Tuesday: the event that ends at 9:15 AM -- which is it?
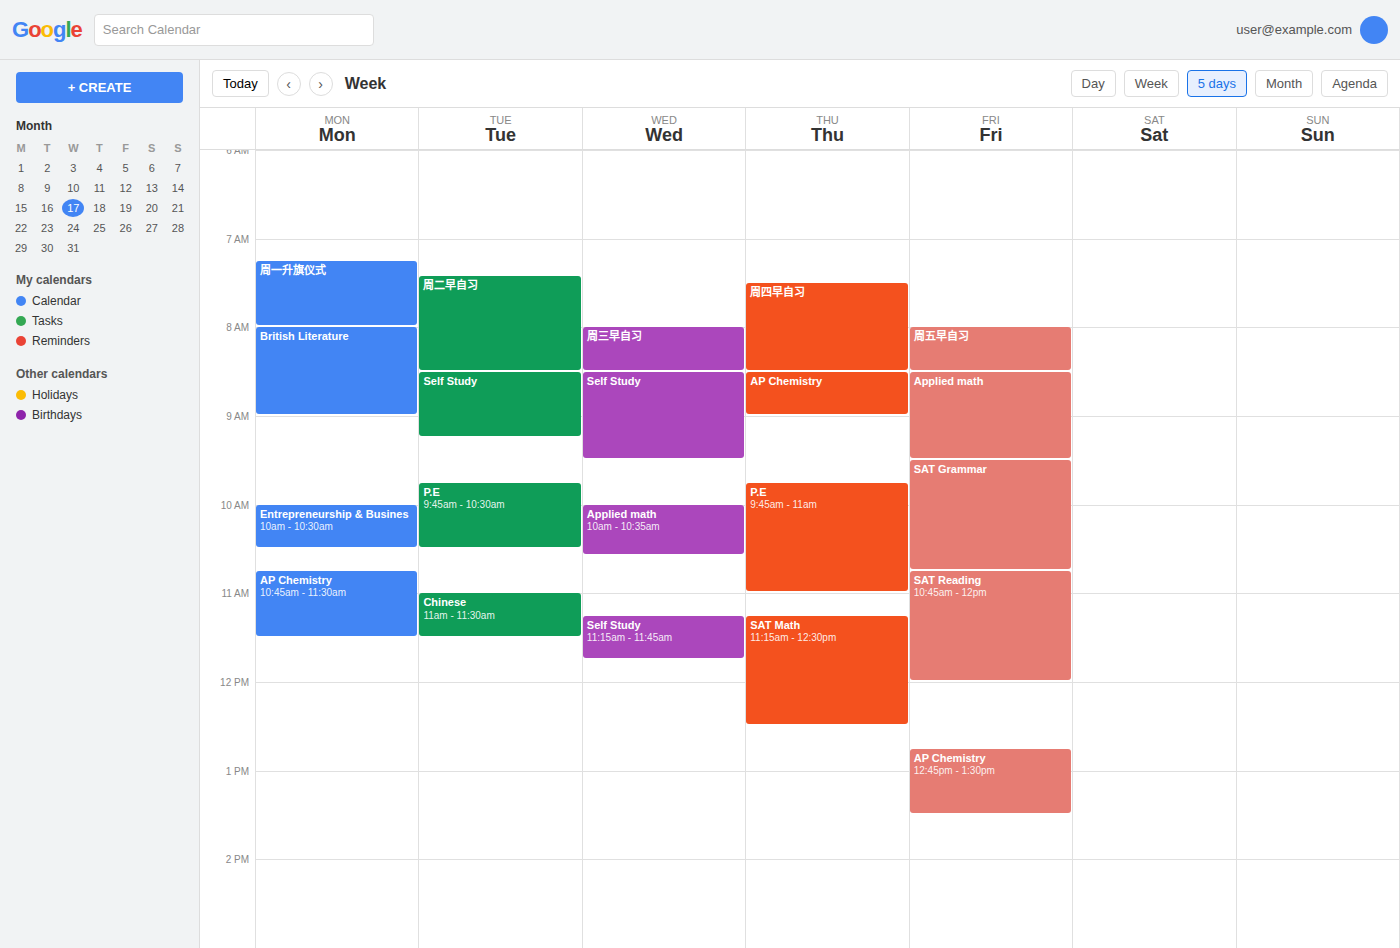
"Self Study"